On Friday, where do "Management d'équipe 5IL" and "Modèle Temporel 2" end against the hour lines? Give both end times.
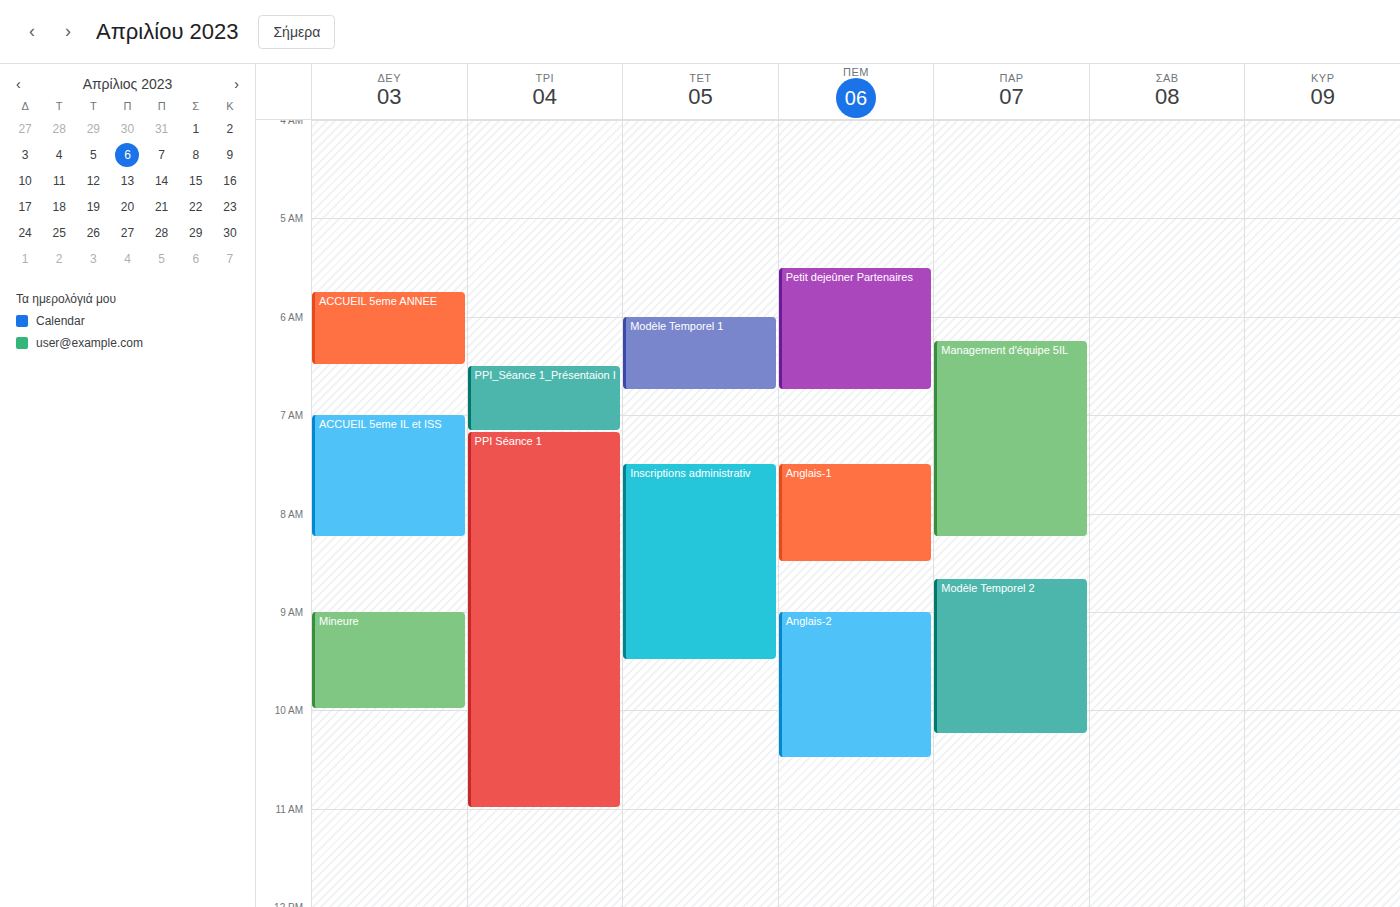
"Management d'équipe 5IL": 8:15 AM, neither: a quarter of the way from the 8 AM line to the 9 AM line. "Modèle Temporel 2": 10:15 AM, neither: a quarter of the way from the 10 AM line to the 11 AM line.